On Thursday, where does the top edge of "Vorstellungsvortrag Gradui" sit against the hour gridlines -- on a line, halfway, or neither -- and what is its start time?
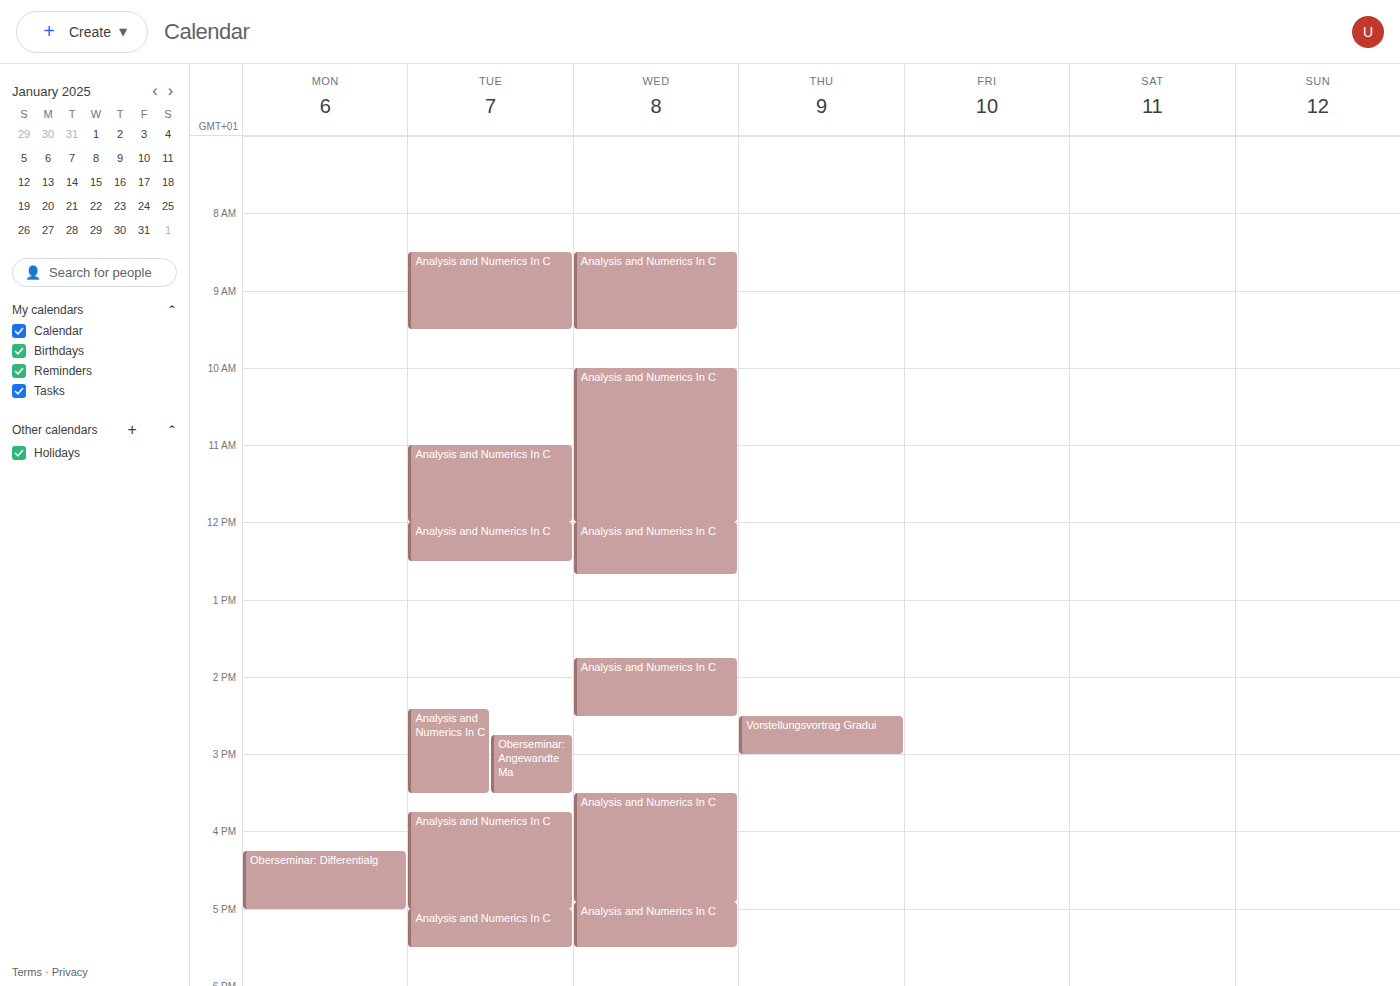
14:30 -- halfway between the 14:00 and 15:00 lines.